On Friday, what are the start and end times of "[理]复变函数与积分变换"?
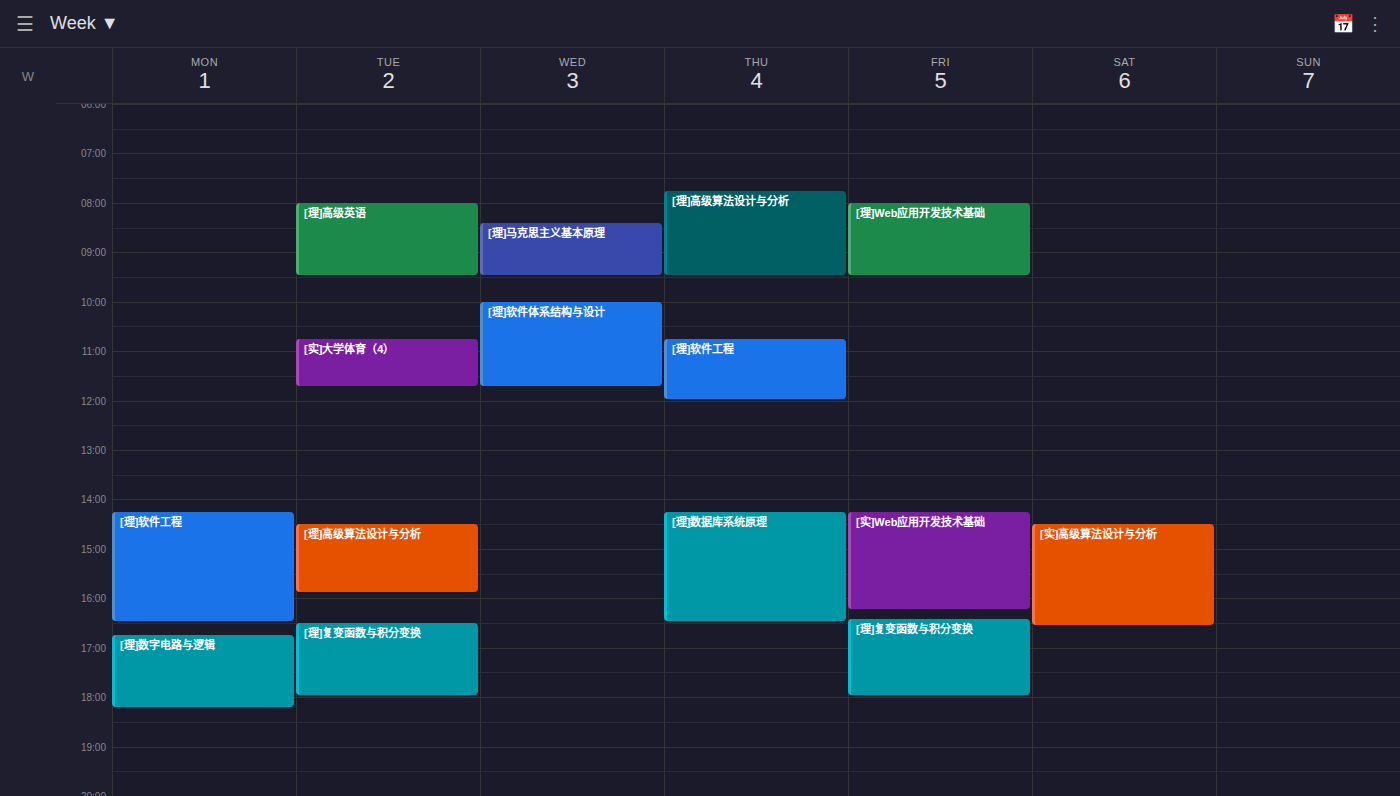
4:25 PM to 6:00 PM